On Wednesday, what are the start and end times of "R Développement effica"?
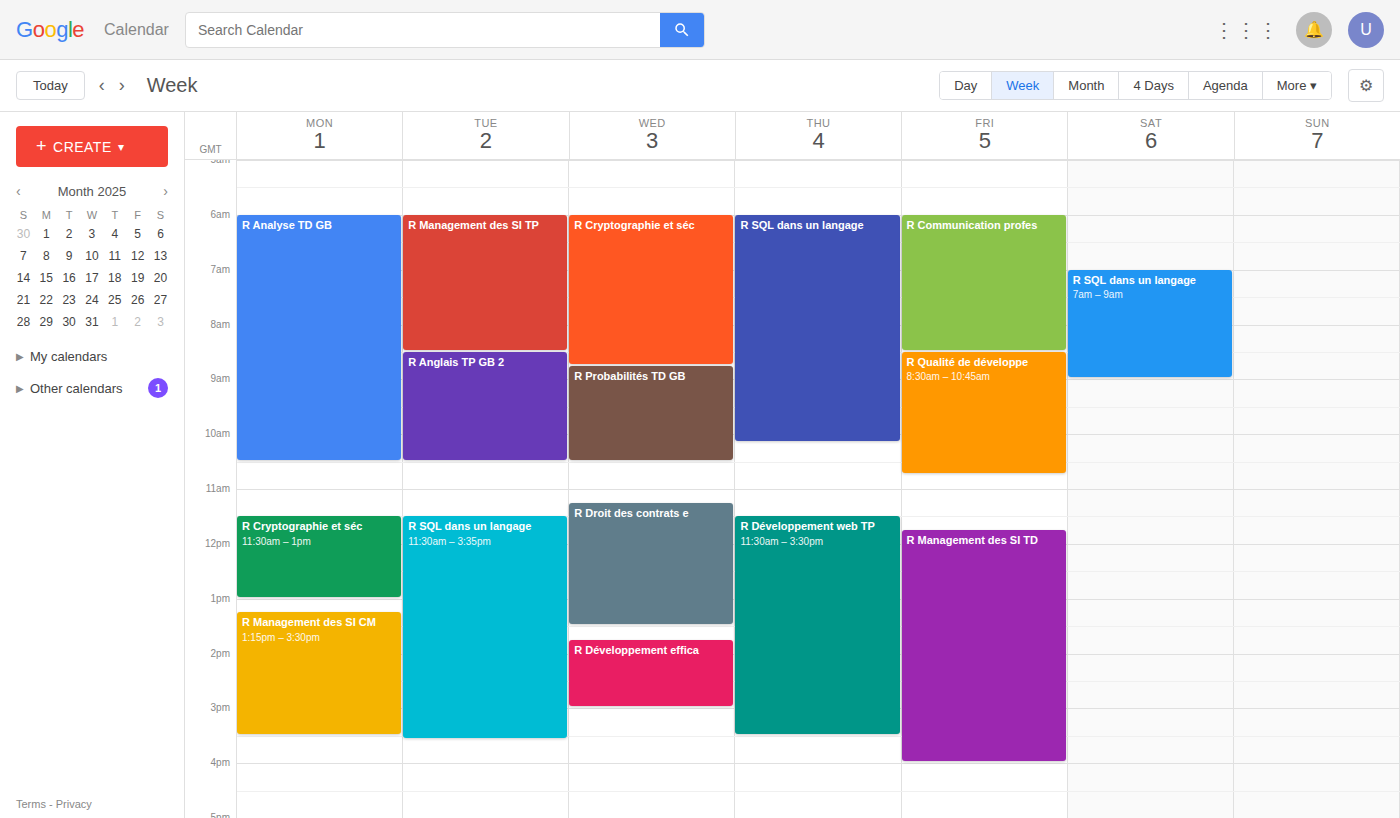
13:45 to 15:00